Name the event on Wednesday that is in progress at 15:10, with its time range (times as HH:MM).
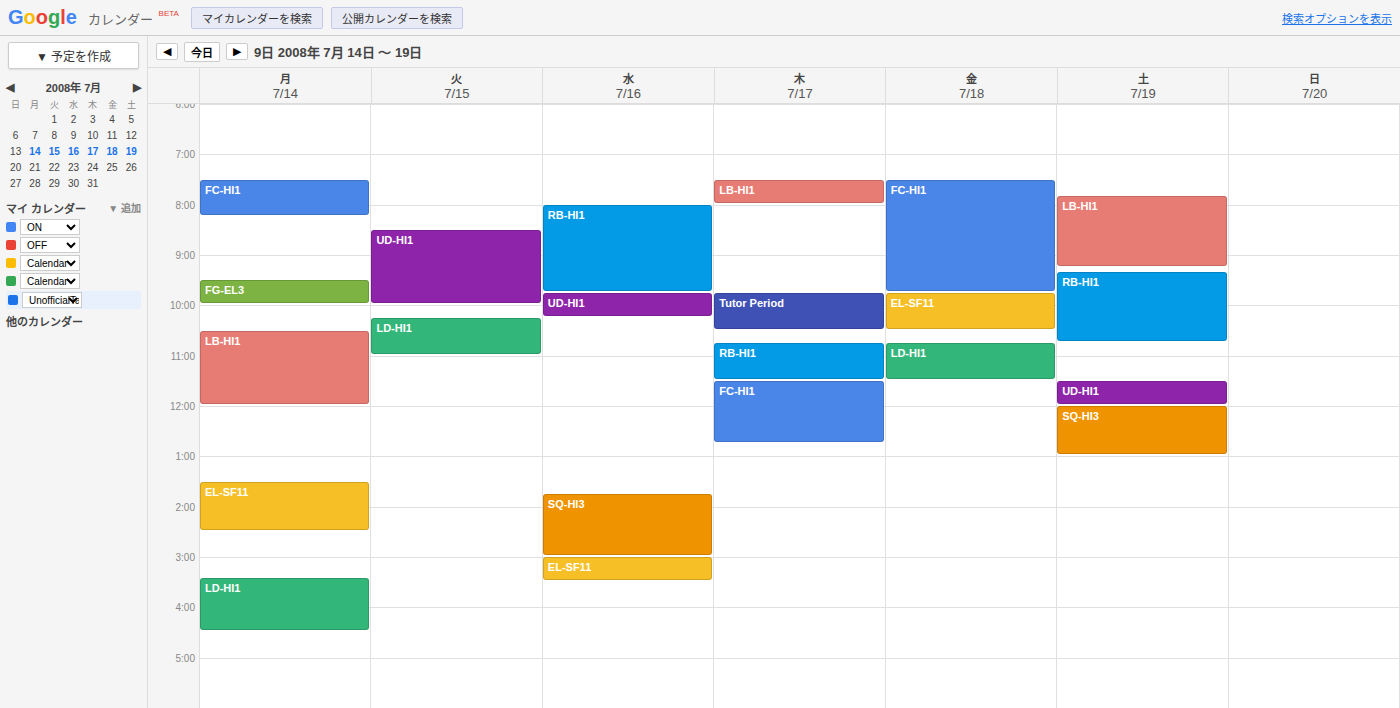
"EL-SF11", 15:00 to 15:30